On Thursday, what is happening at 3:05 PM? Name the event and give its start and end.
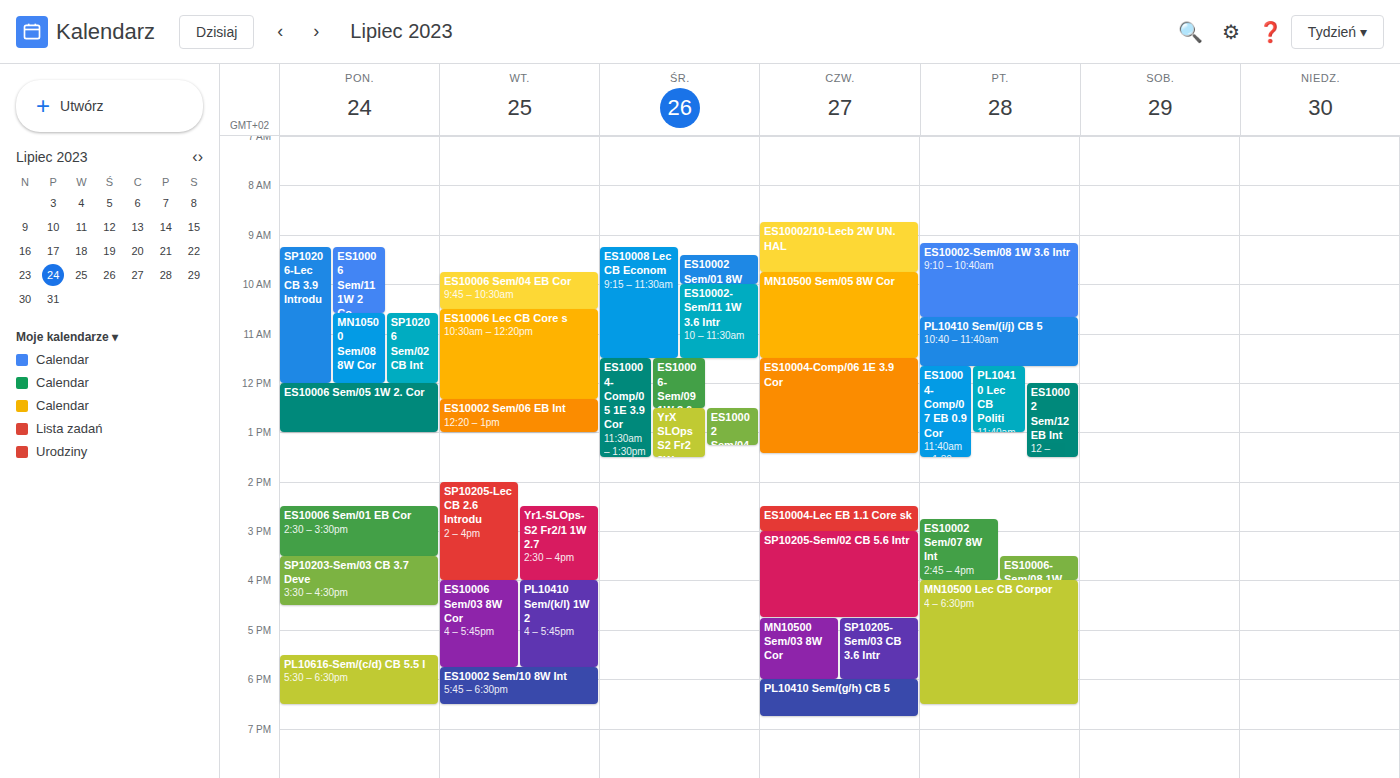
"SP10205-Sem/02 CB 5.6 Intr", 3:00 PM to 4:45 PM